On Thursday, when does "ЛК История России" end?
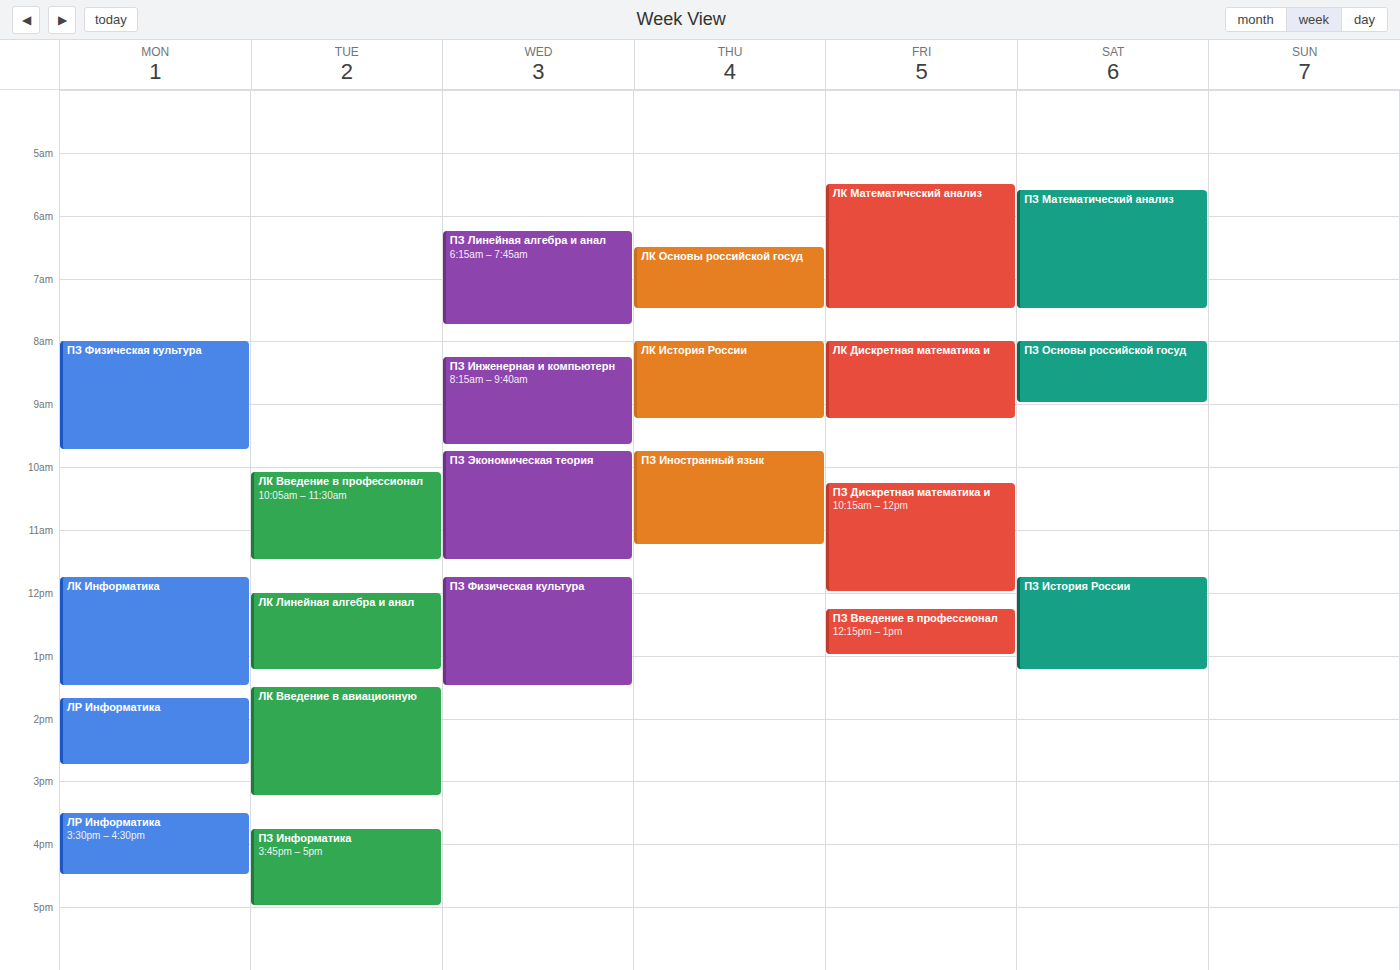
9:15 AM